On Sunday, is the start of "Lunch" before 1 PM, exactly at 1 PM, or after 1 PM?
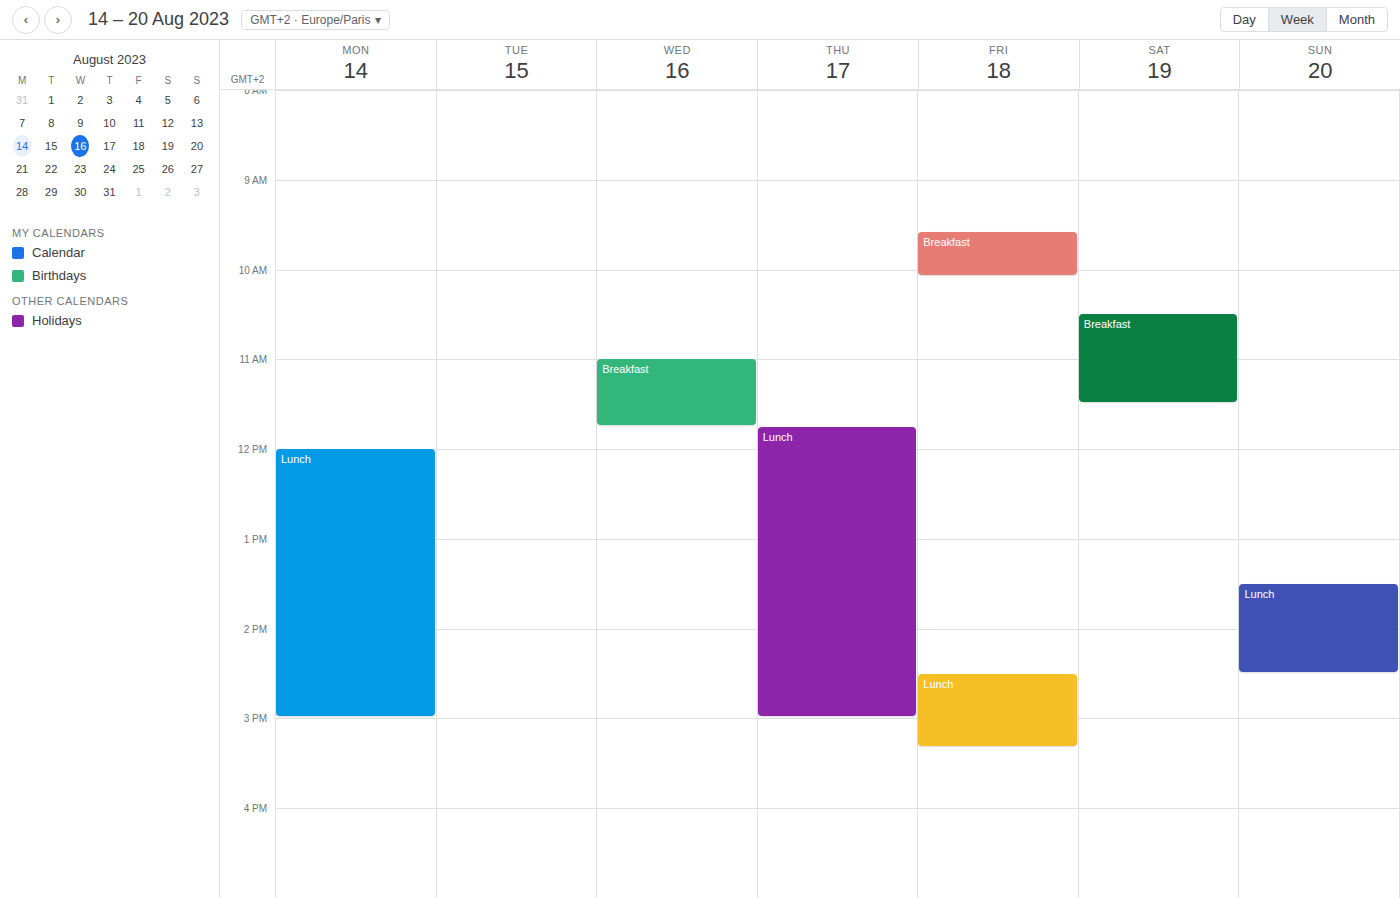
1:30 PM -- after 1 PM, 30 minutes below the 1 PM line.